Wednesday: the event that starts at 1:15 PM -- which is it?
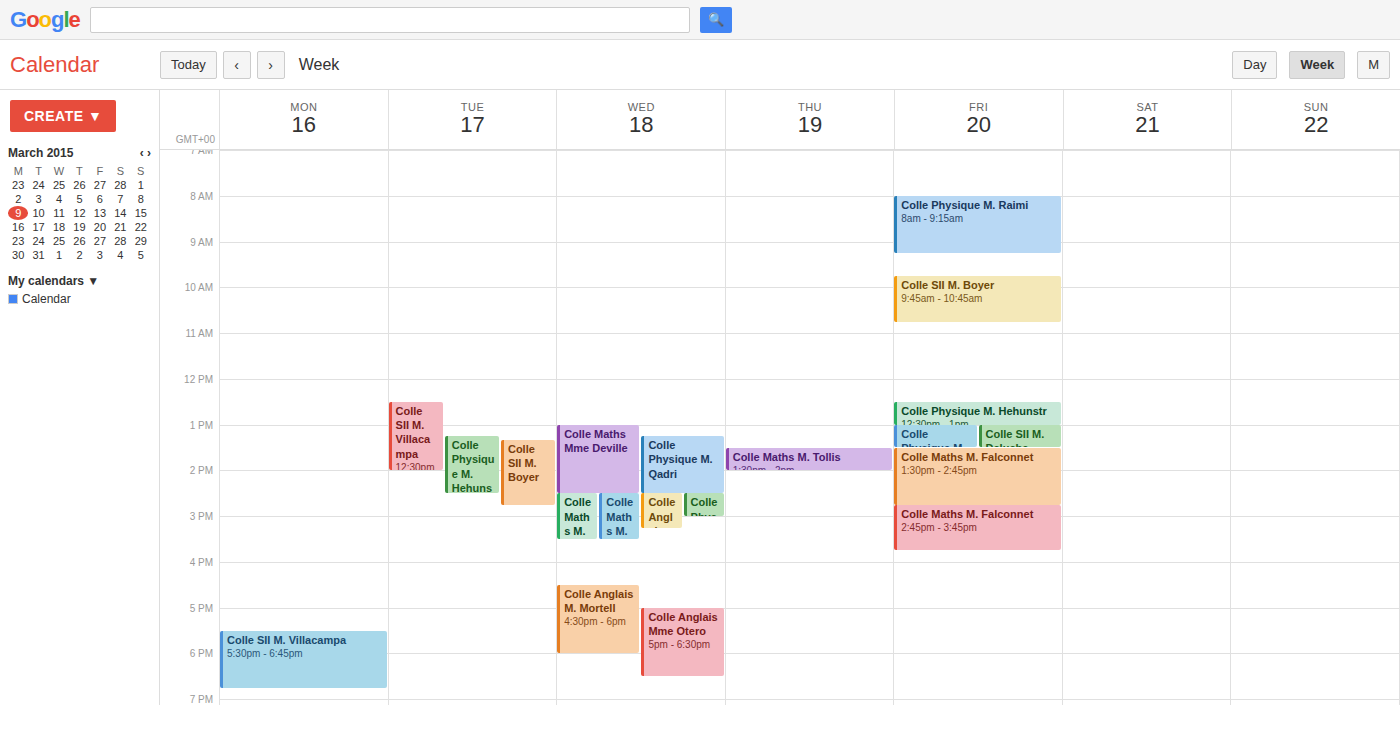
"Colle Physique M. Qadri"